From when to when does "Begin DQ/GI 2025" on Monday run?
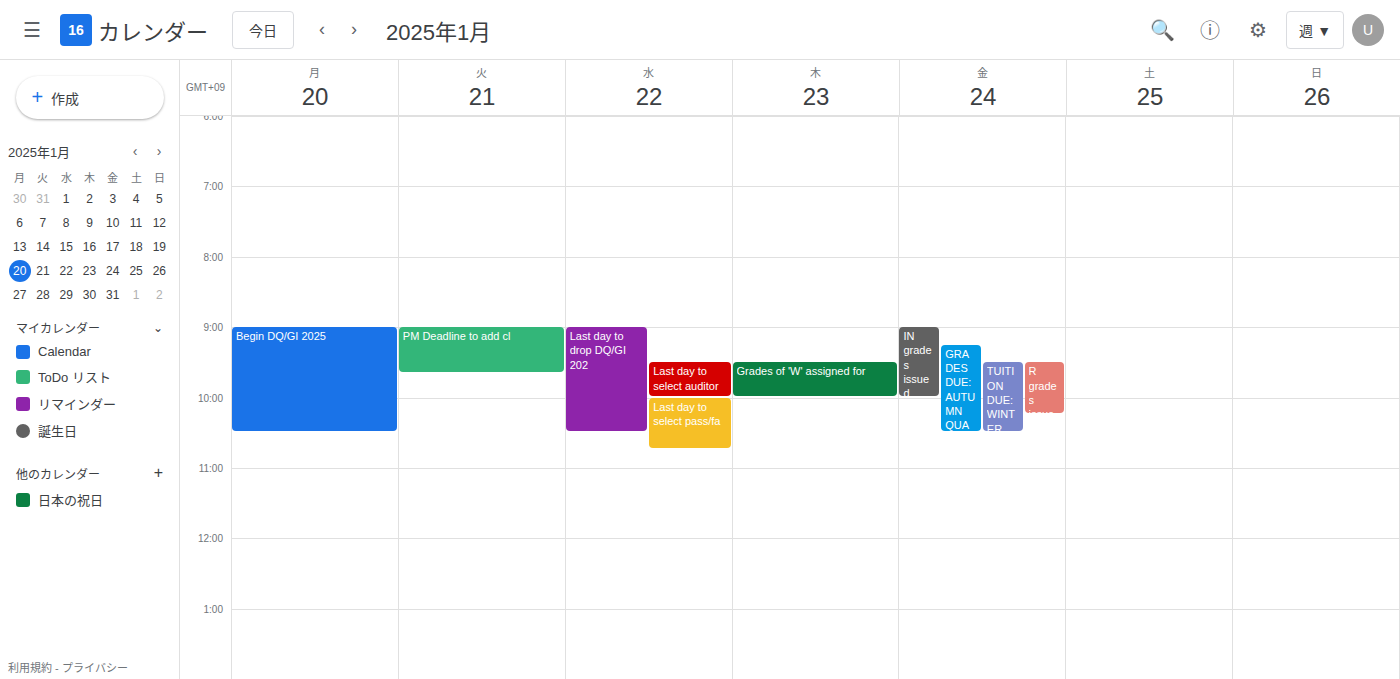
9:00 AM to 10:30 AM